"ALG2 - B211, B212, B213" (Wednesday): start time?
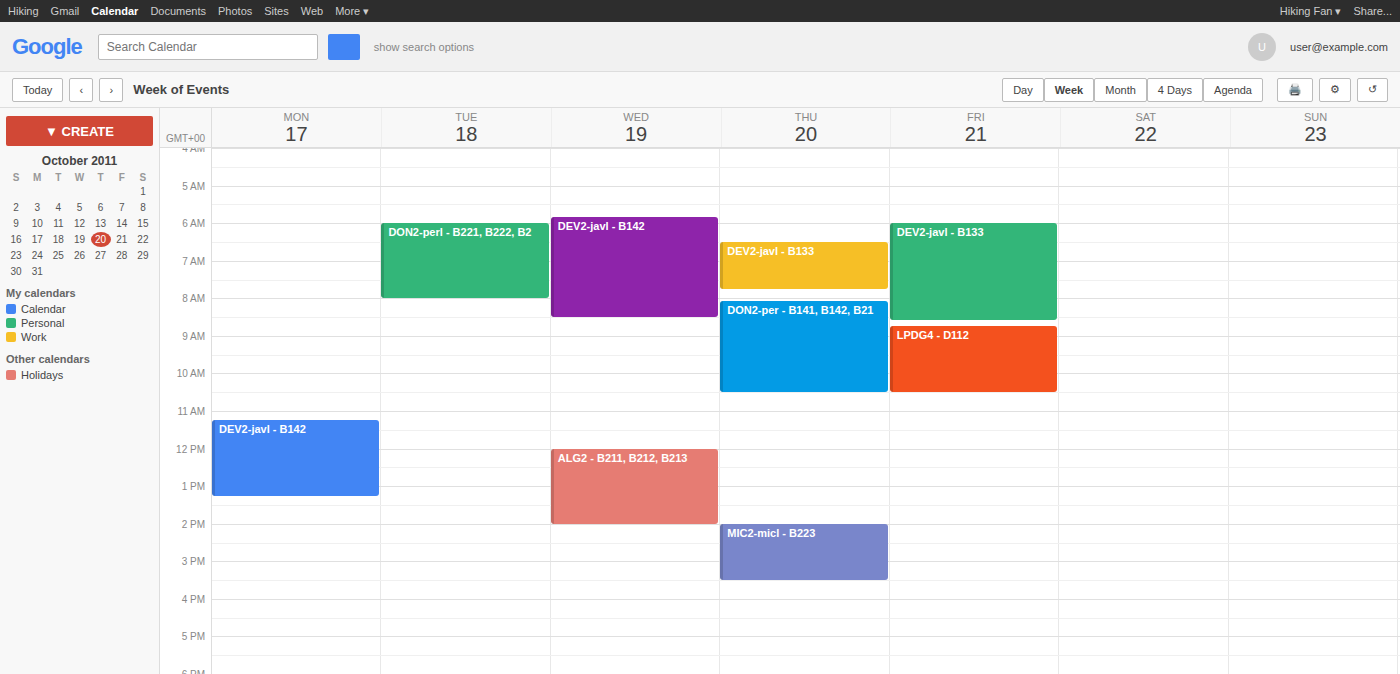
12:00 PM